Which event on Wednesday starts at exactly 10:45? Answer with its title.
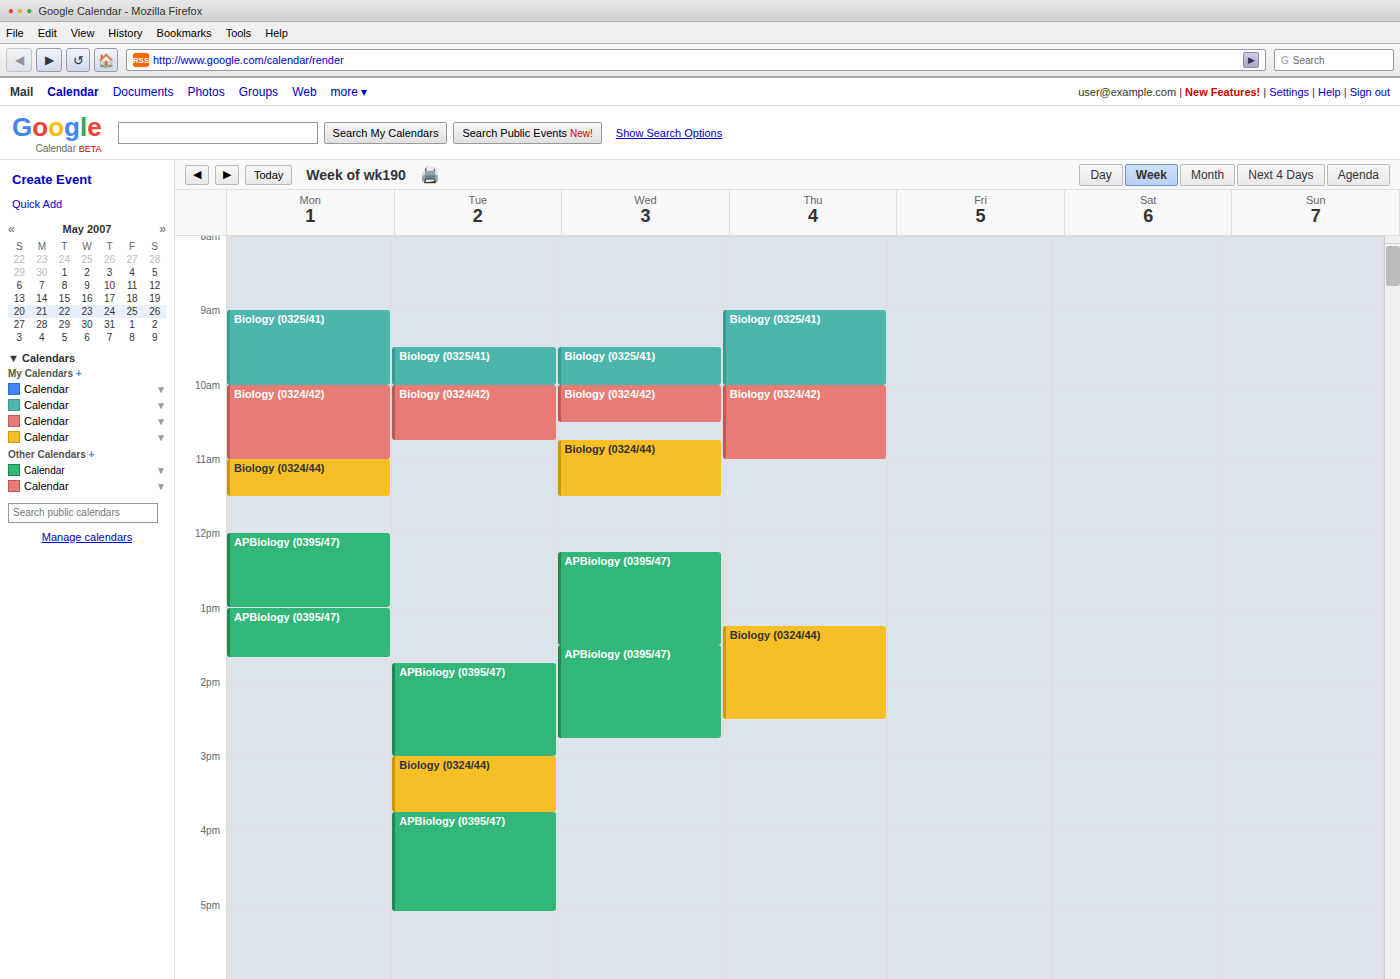
"Biology (0324/44)"